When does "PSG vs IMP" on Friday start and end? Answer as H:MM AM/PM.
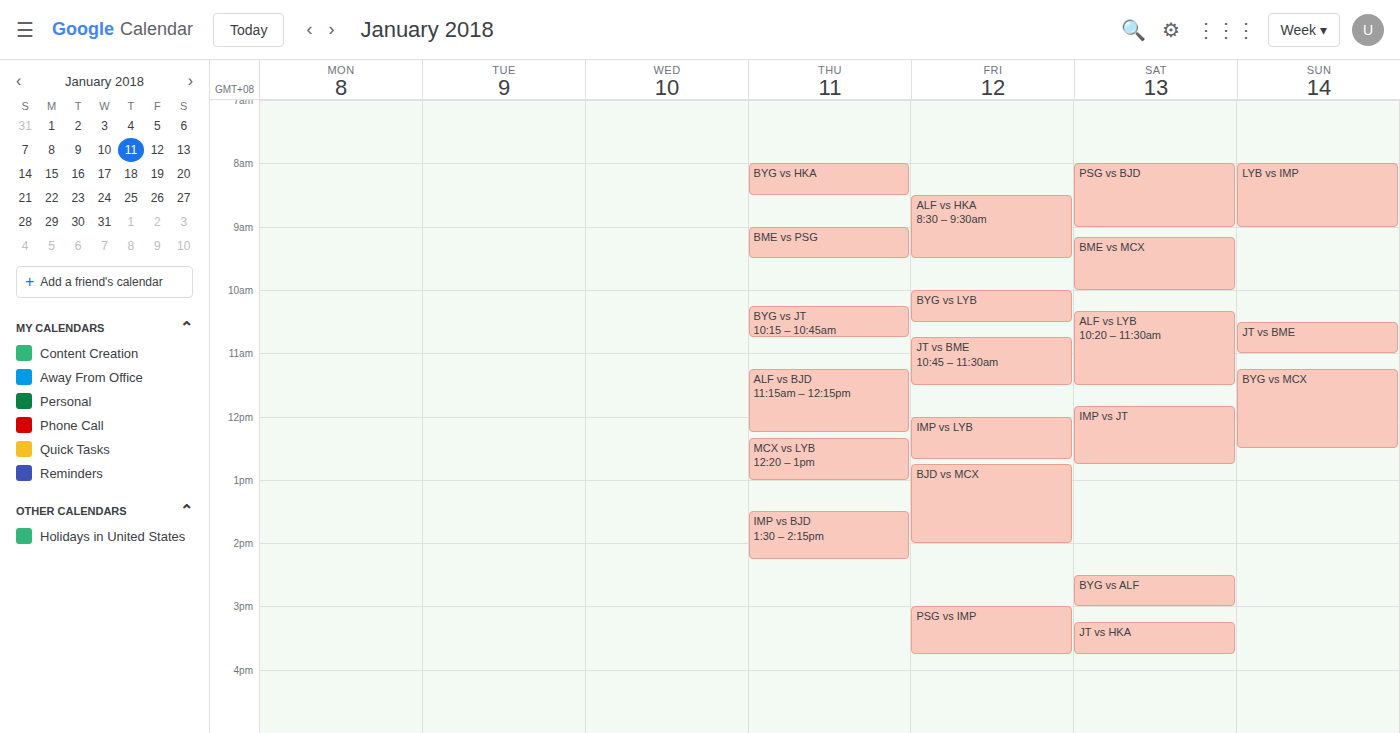
3:00 PM to 3:45 PM